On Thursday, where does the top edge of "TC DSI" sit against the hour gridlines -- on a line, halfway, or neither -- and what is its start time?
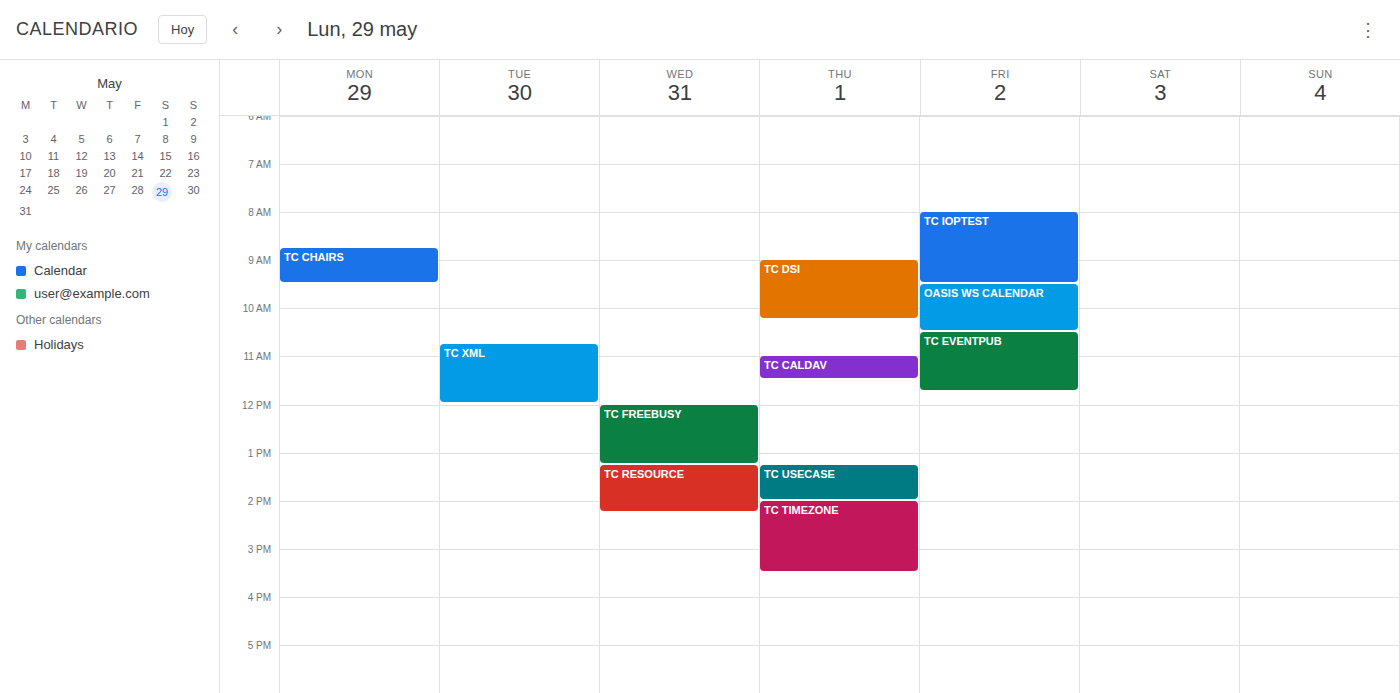
9:00 AM -- exactly on the 9 AM line.